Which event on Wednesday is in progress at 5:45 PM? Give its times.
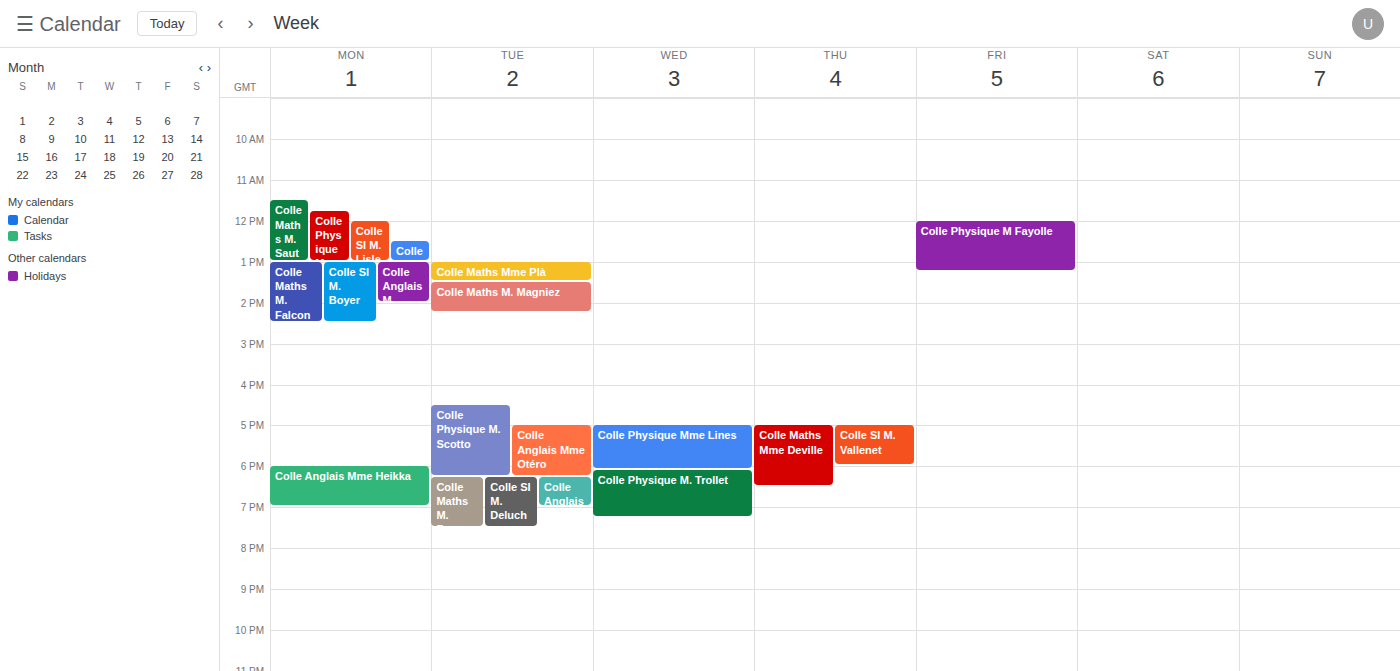
"Colle Physique Mme Lines", 5:00 PM to 6:05 PM